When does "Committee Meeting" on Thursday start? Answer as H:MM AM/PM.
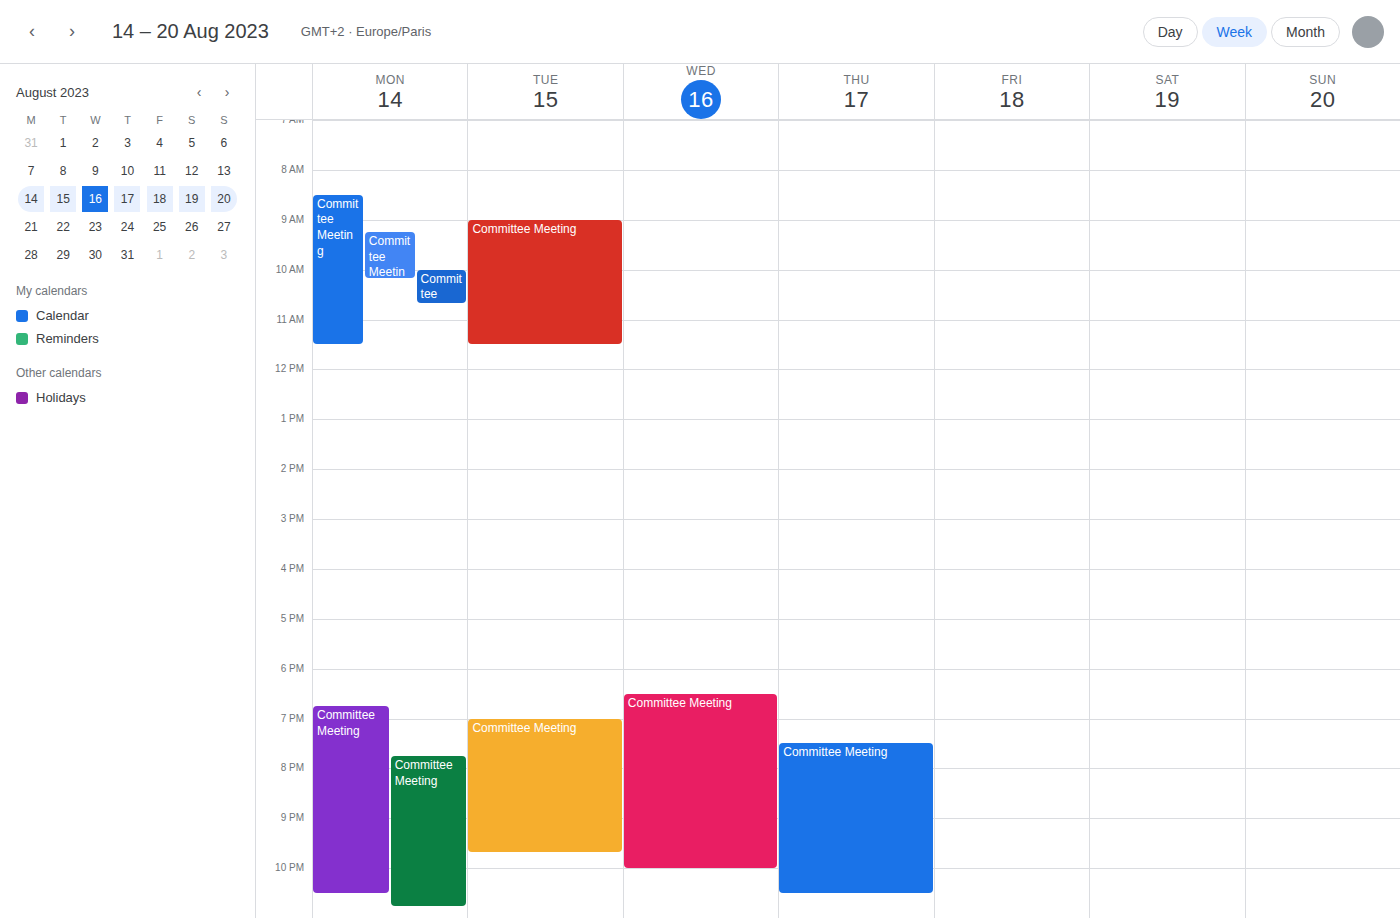
7:30 PM